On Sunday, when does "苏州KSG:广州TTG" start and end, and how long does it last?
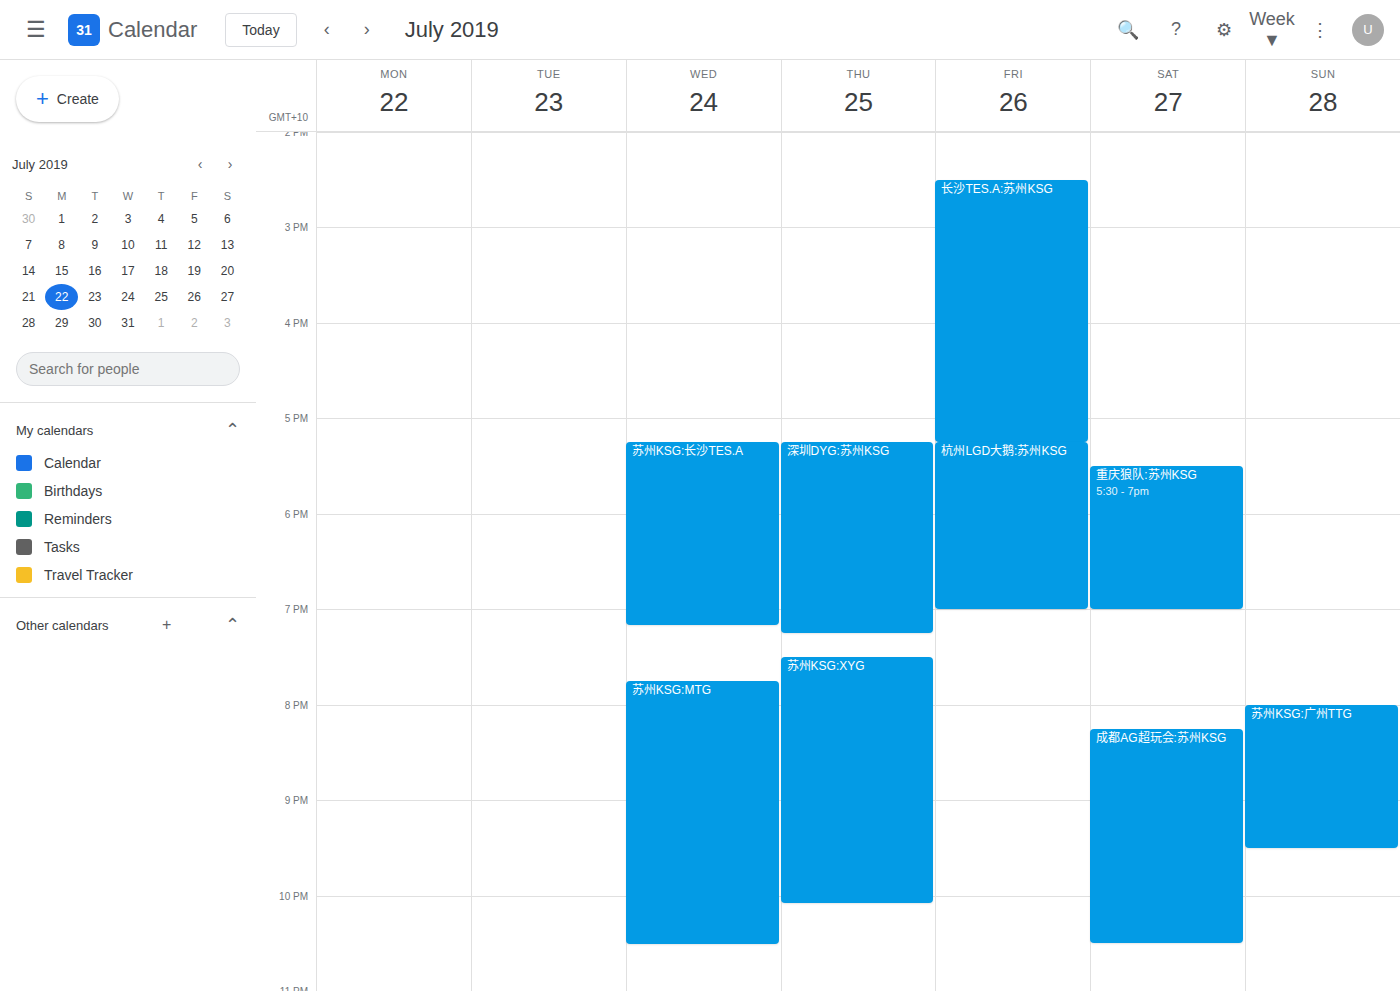
8:00 PM to 9:30 PM, 1 hour 30 minutes